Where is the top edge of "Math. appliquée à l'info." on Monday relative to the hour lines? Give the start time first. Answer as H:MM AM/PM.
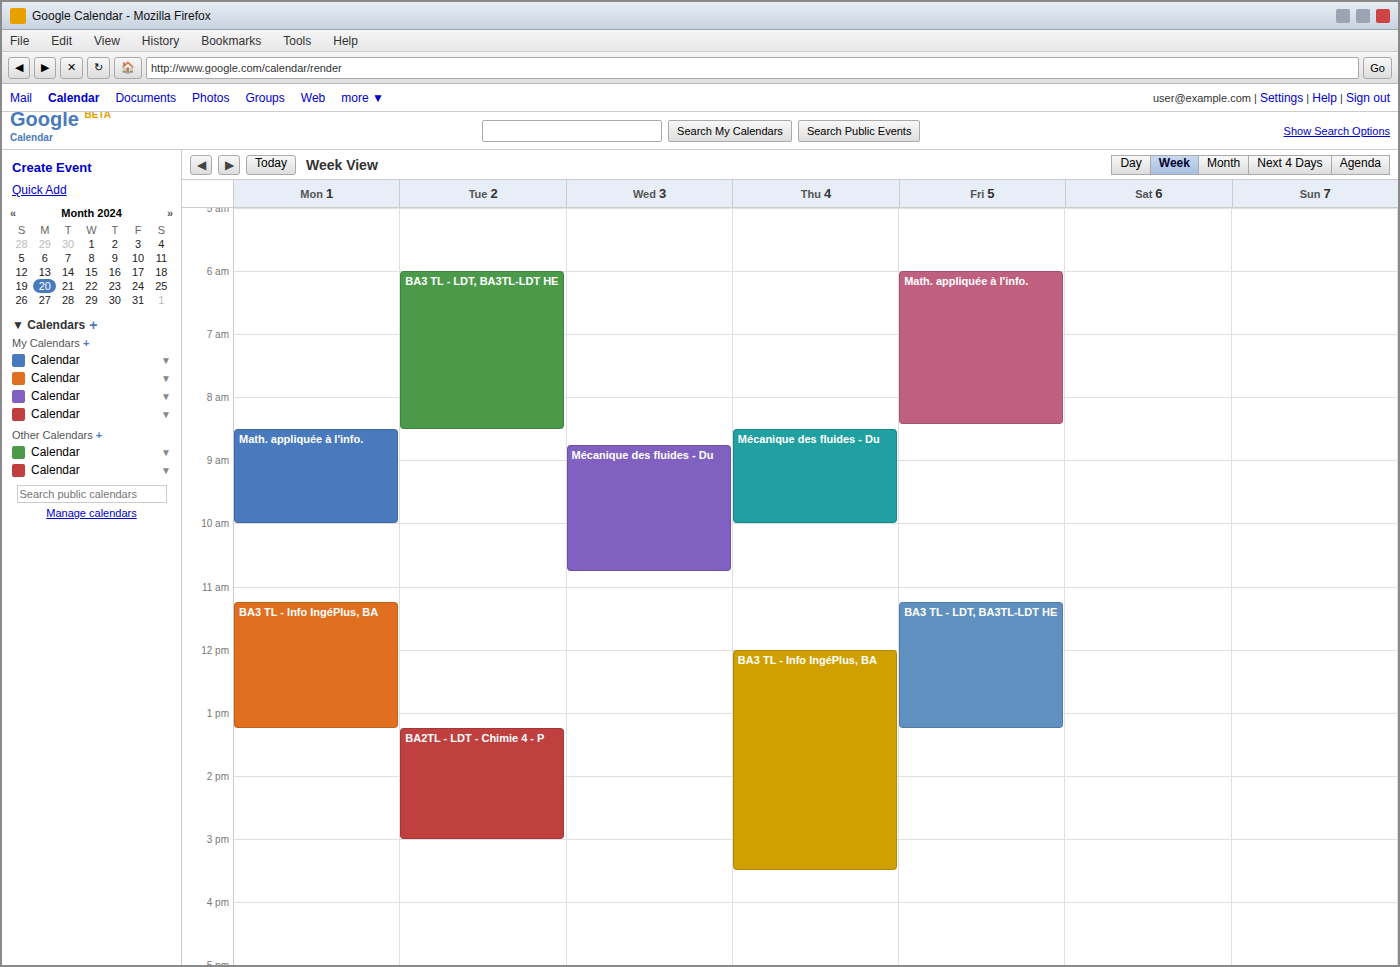
8:30 AM -- halfway between the 8 AM and 9 AM lines.